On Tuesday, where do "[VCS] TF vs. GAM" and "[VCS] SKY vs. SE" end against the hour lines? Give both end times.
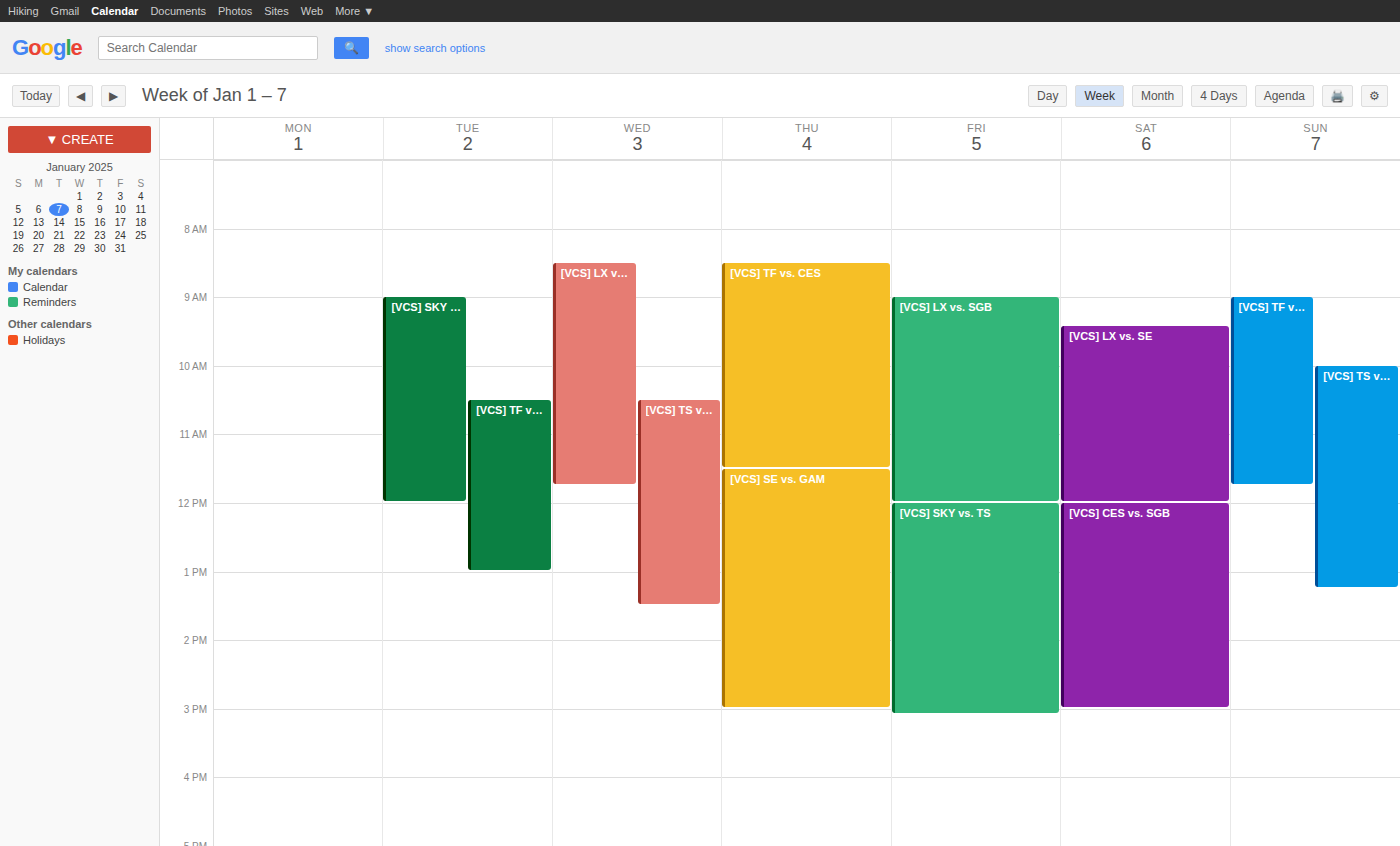
"[VCS] TF vs. GAM": 1:00 PM, exactly on the 1 PM line. "[VCS] SKY vs. SE": 12:00 PM, exactly on the 12 PM line.